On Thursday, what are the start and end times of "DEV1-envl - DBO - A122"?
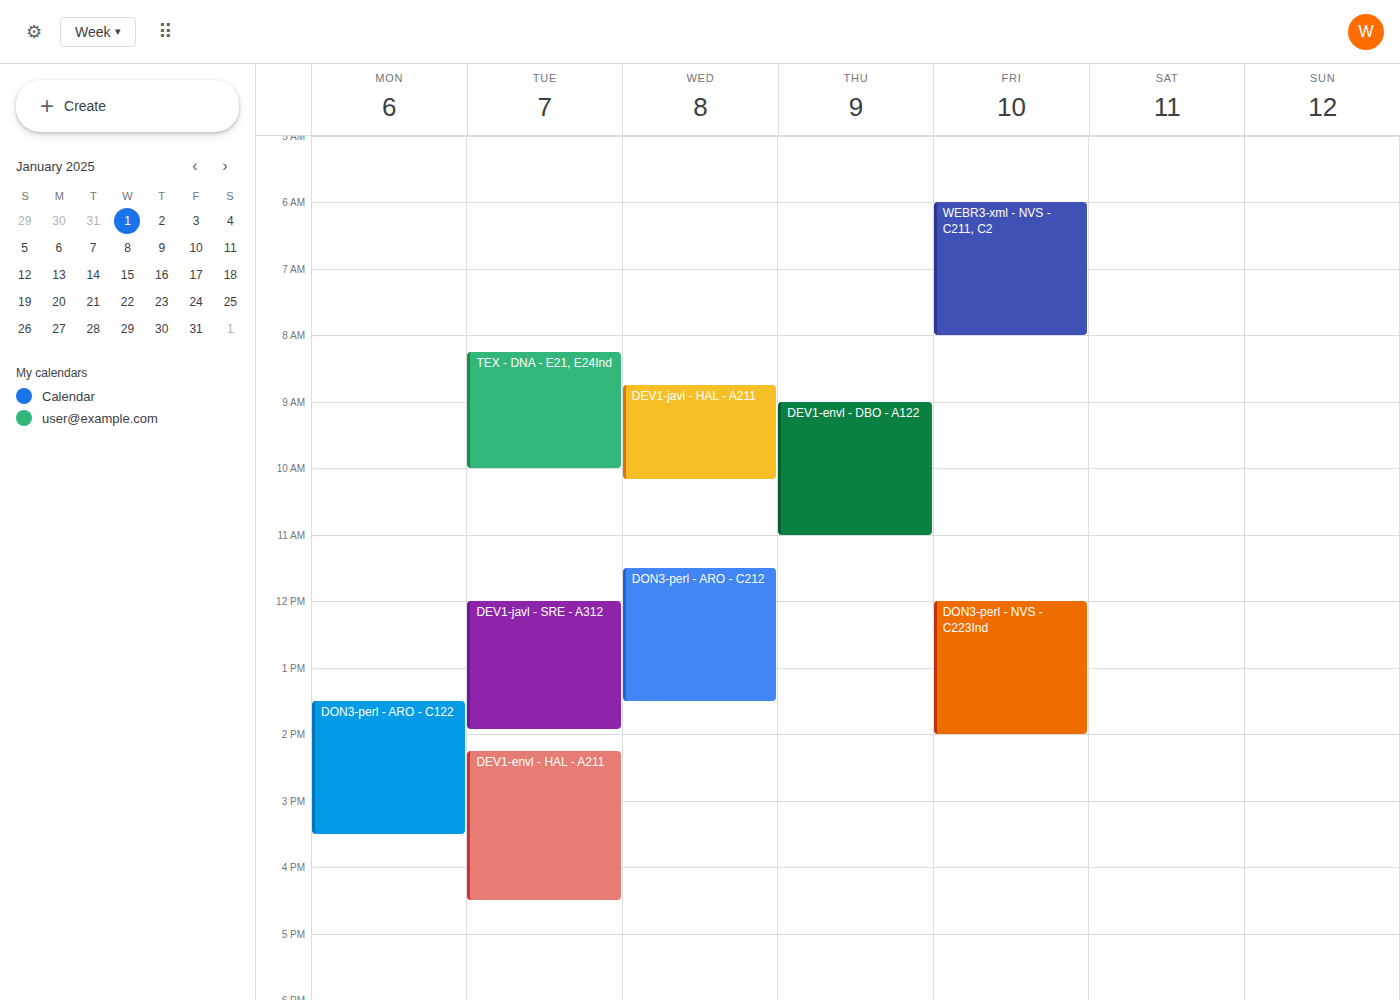
9:00 AM to 11:00 AM